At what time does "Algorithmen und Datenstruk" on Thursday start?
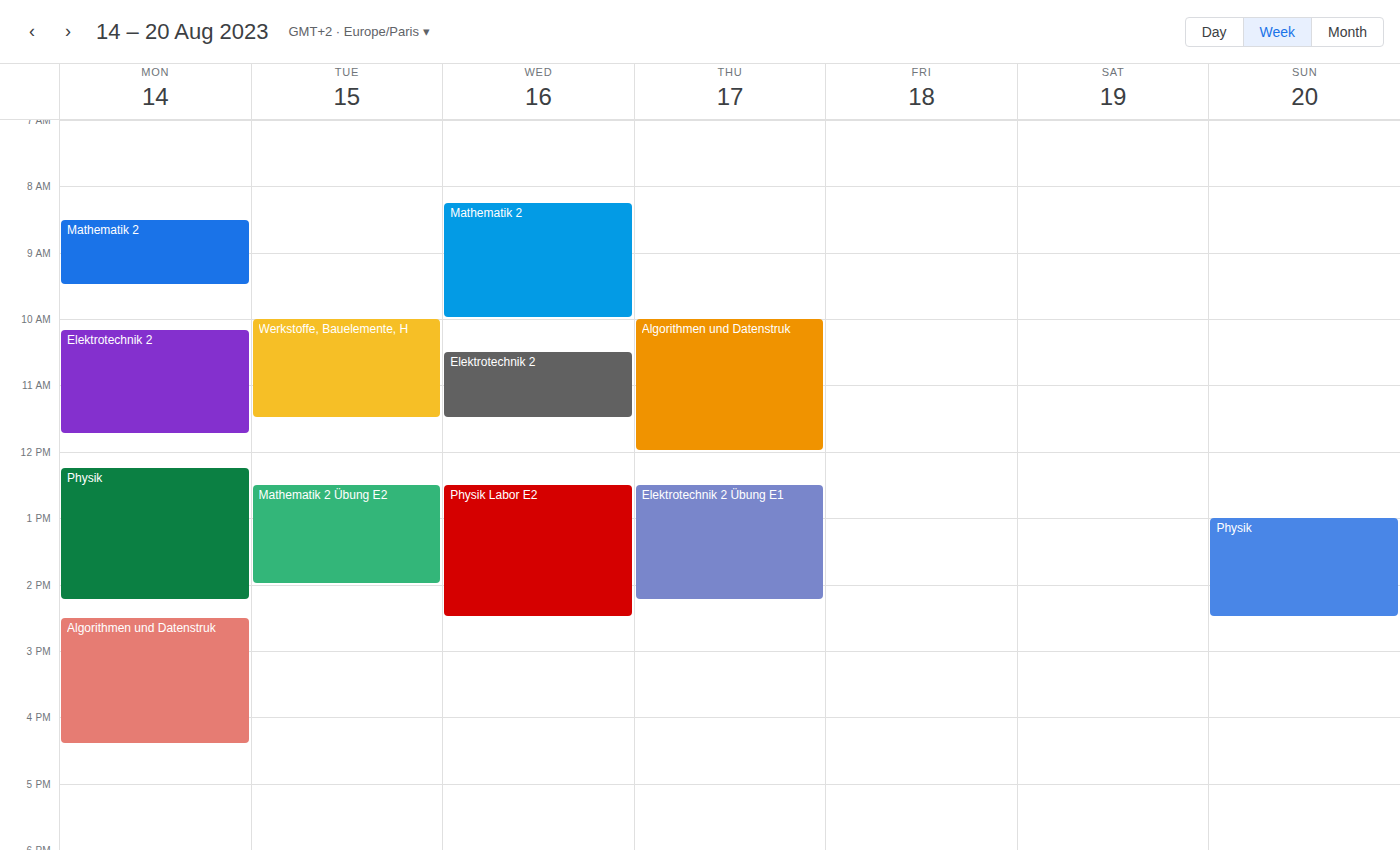
10:00 AM